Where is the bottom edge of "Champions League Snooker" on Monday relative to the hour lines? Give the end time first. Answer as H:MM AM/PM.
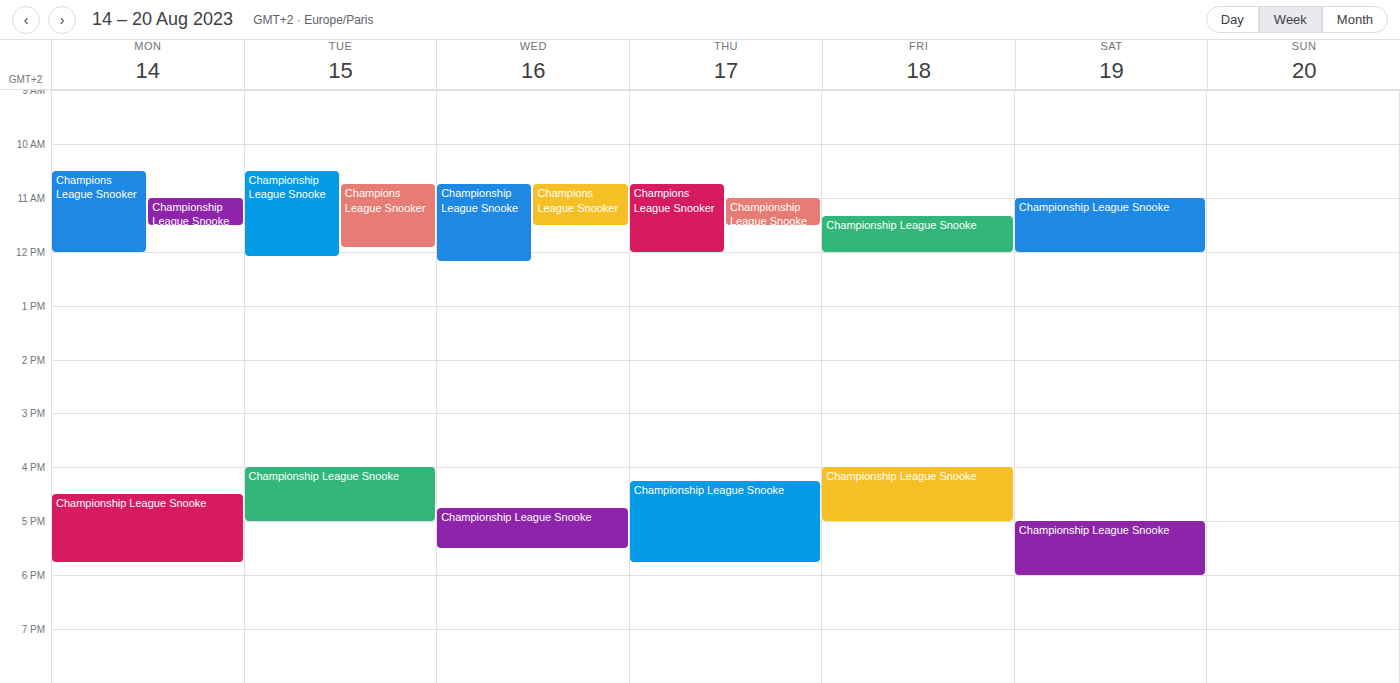
12:00 PM -- exactly on the 12 PM line.